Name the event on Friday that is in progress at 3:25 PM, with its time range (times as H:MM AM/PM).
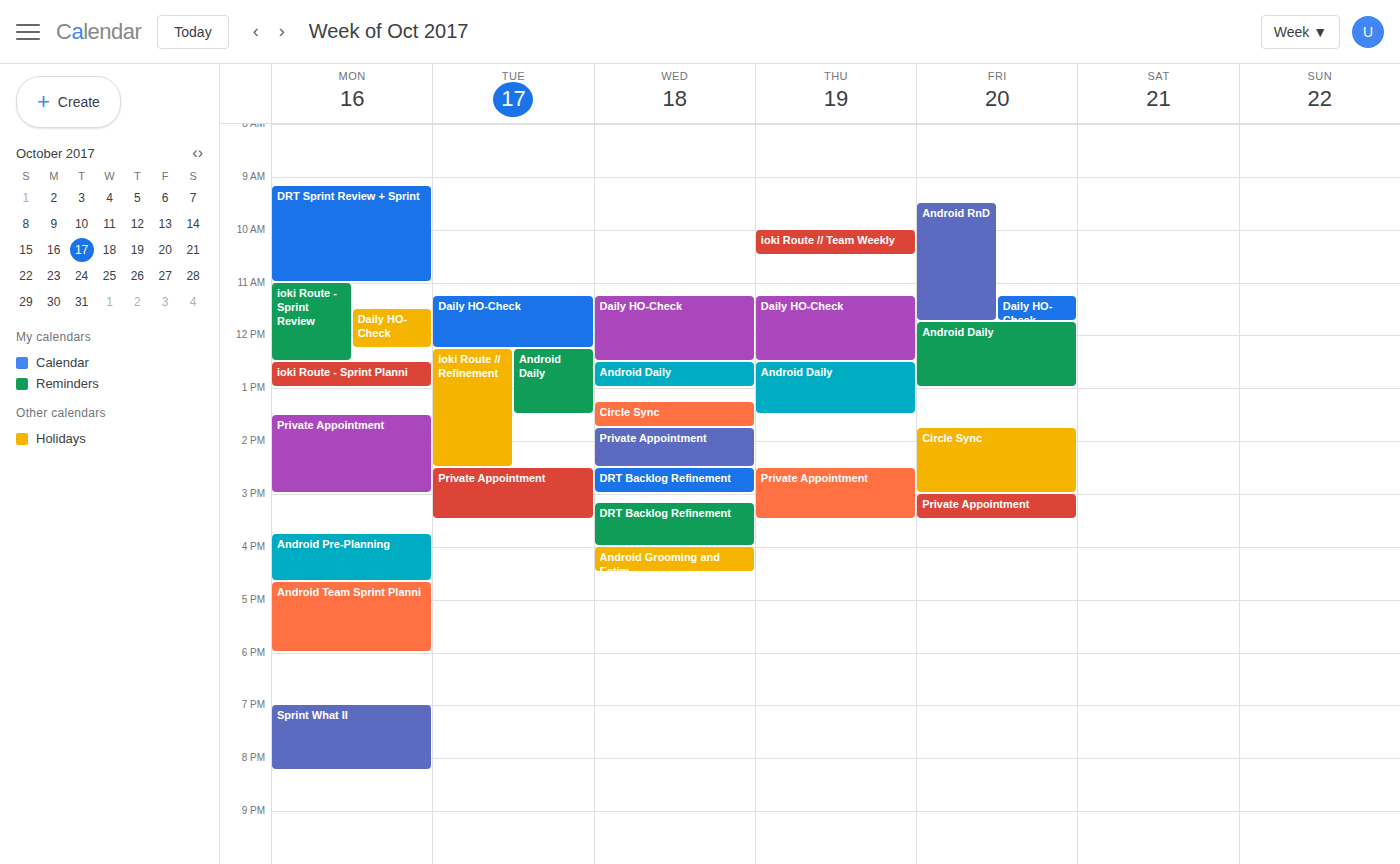
"Private Appointment", 3:00 PM to 3:30 PM